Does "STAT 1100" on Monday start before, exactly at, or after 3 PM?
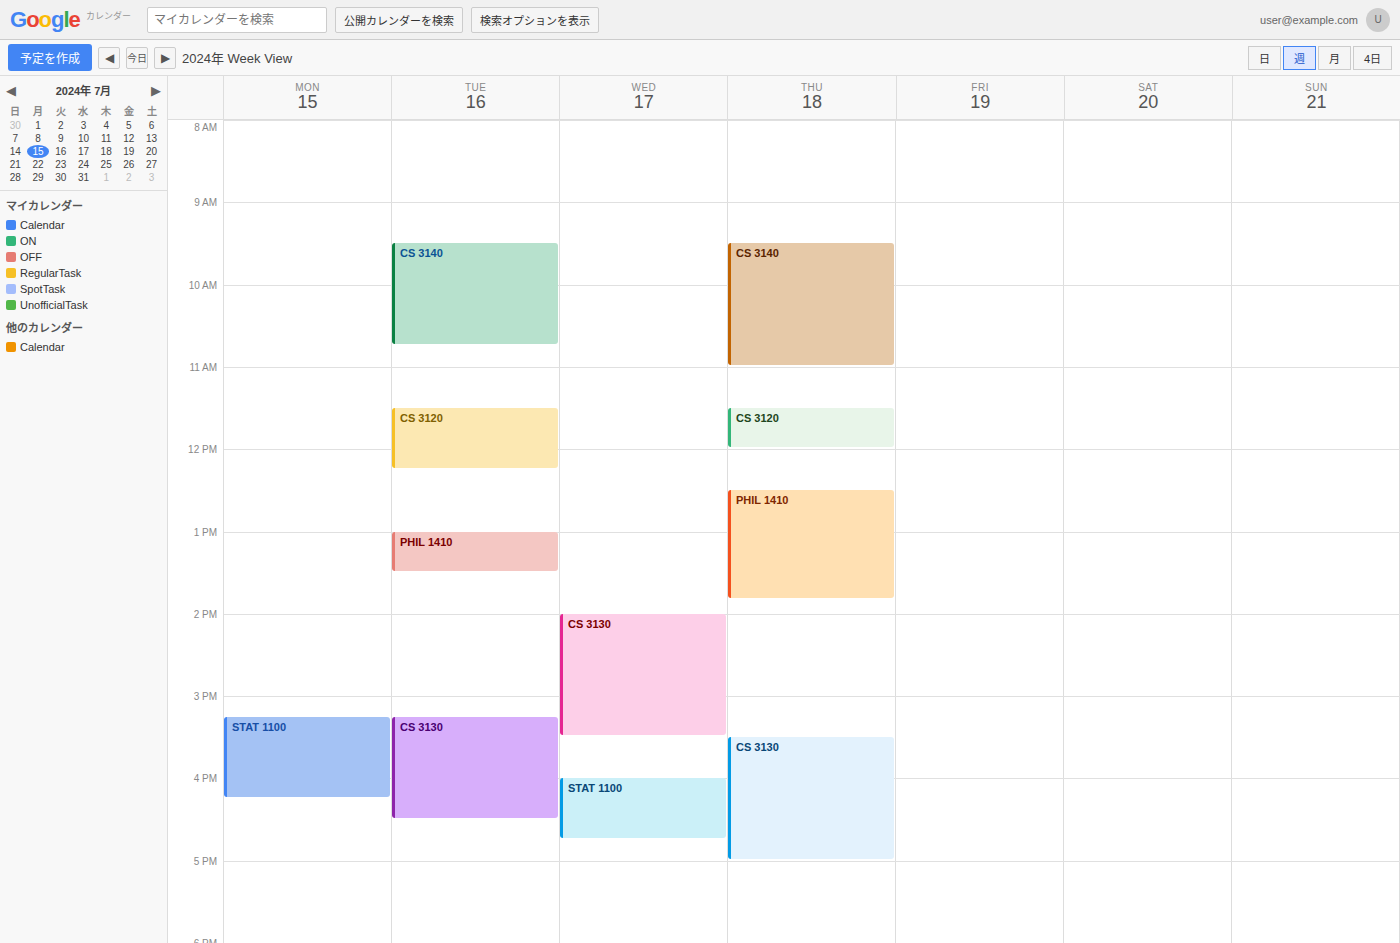
3:15 PM -- after 3 PM, 15 minutes below the 3 PM line.